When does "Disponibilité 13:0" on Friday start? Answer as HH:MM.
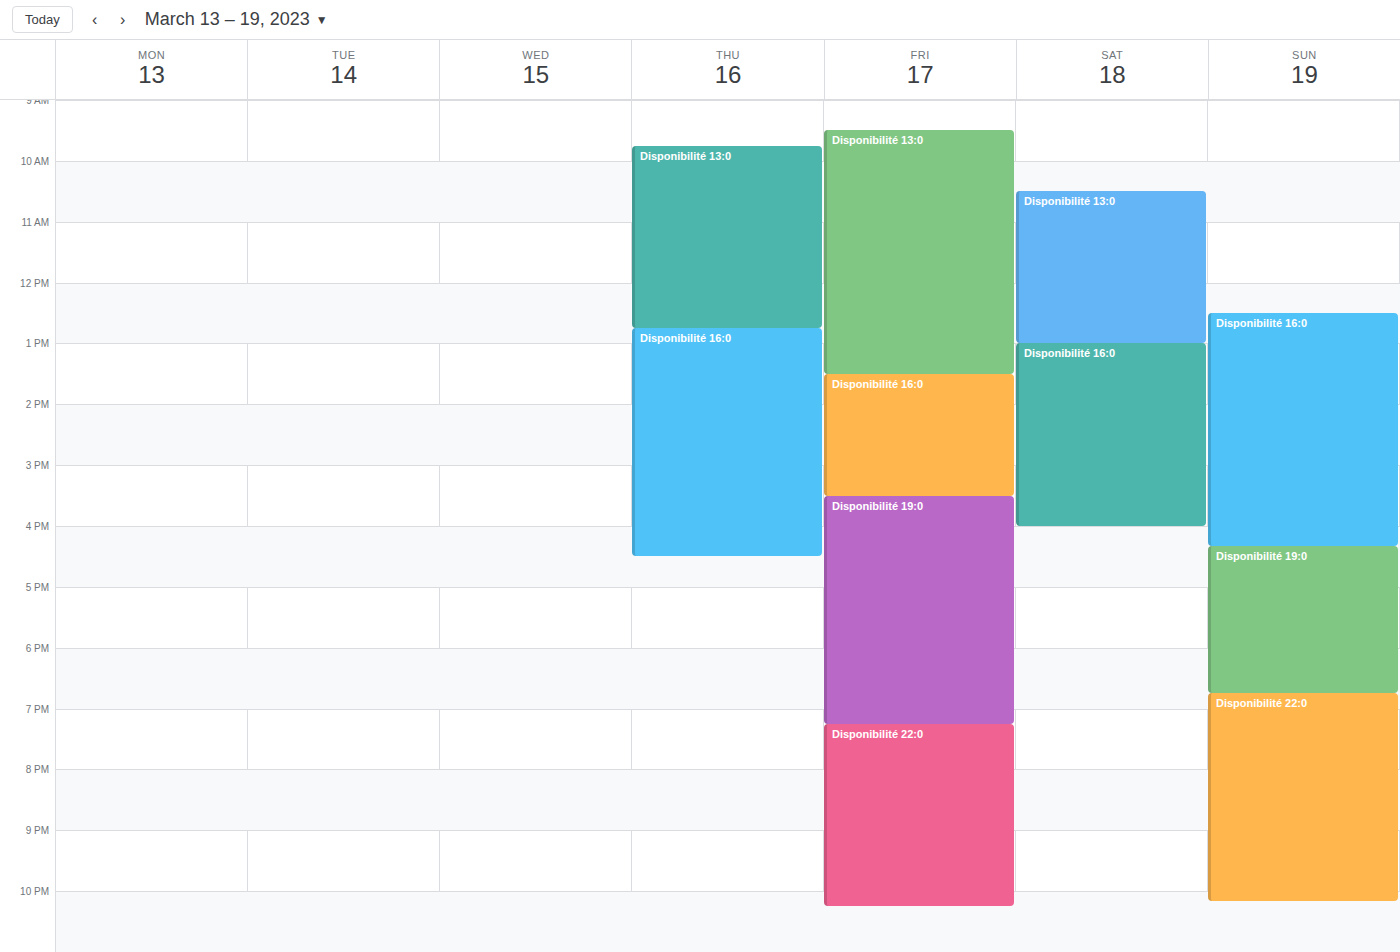
09:30